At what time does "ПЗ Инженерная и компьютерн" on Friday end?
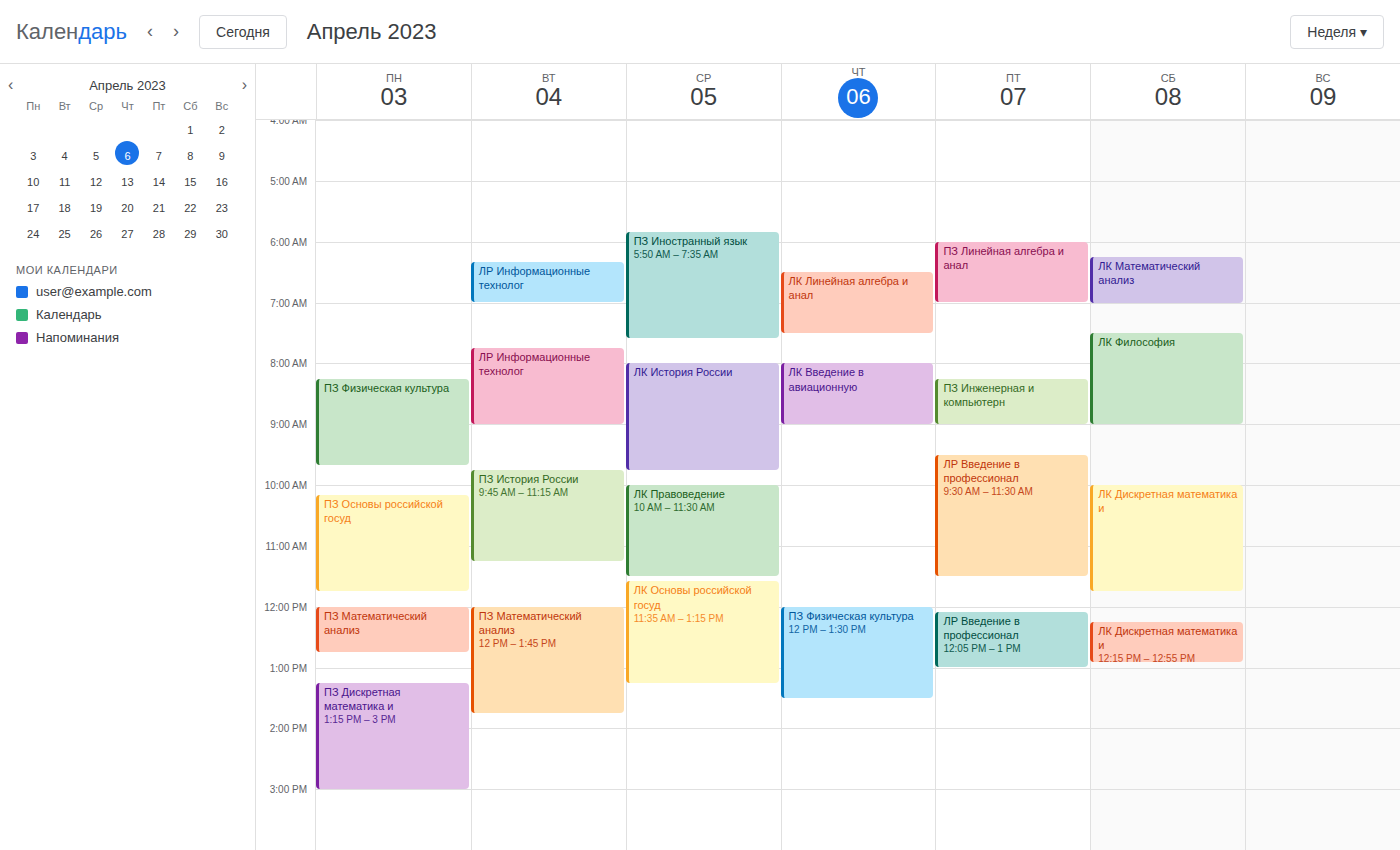
9:00 AM